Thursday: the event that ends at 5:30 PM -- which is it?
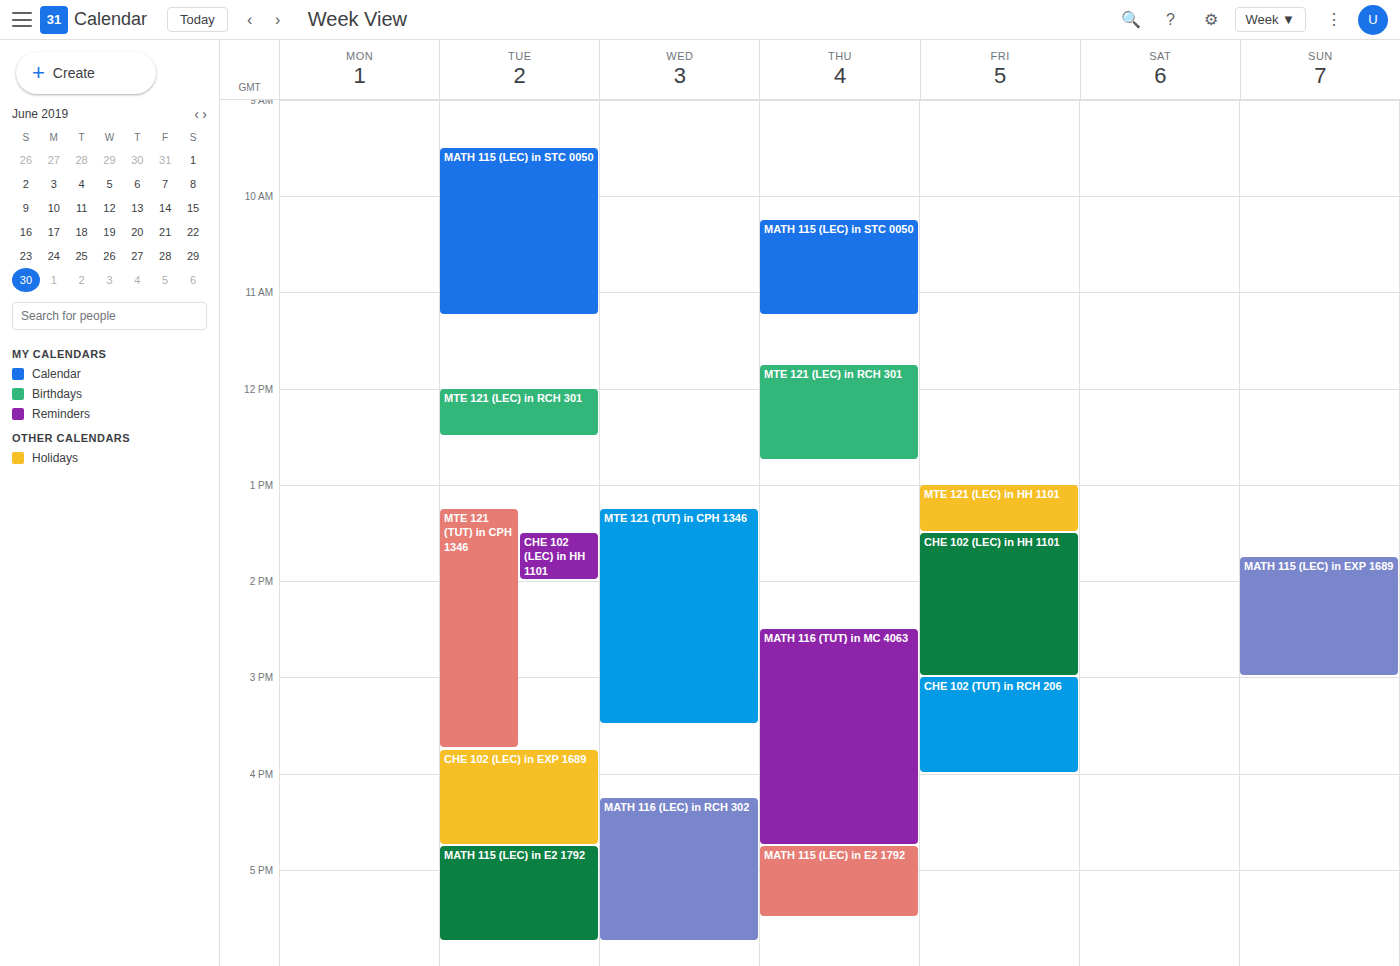
"MATH 115 (LEC) in E2 1792"